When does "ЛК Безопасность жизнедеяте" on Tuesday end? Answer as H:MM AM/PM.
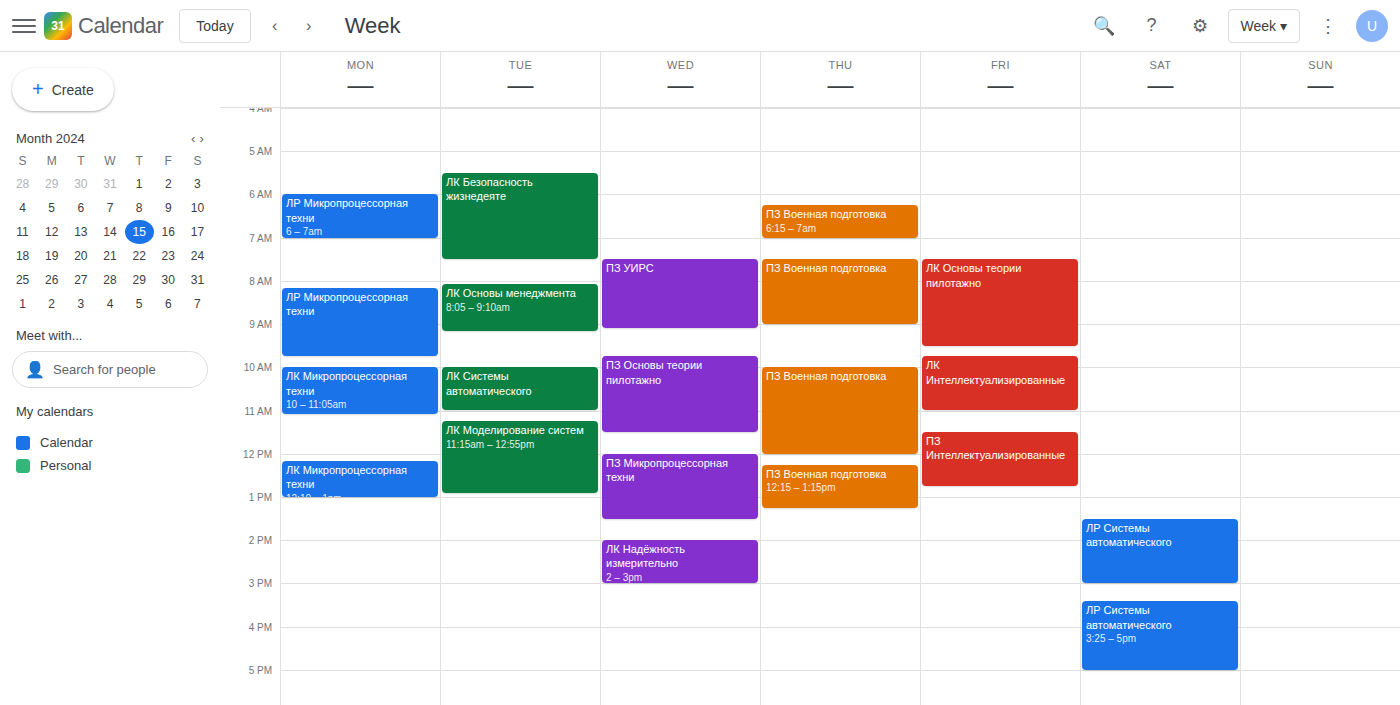
7:30 AM